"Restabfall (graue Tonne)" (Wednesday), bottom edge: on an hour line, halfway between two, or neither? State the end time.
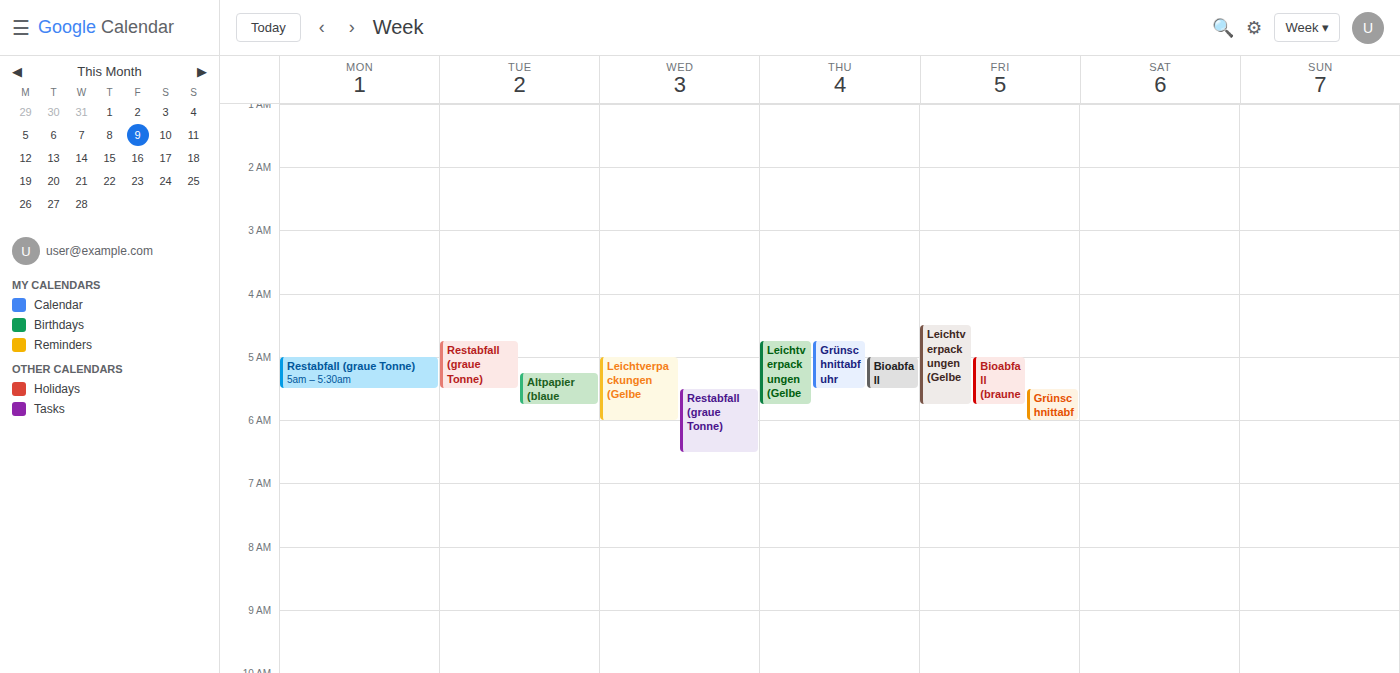
06:30 -- halfway between the 06:00 and 07:00 lines.